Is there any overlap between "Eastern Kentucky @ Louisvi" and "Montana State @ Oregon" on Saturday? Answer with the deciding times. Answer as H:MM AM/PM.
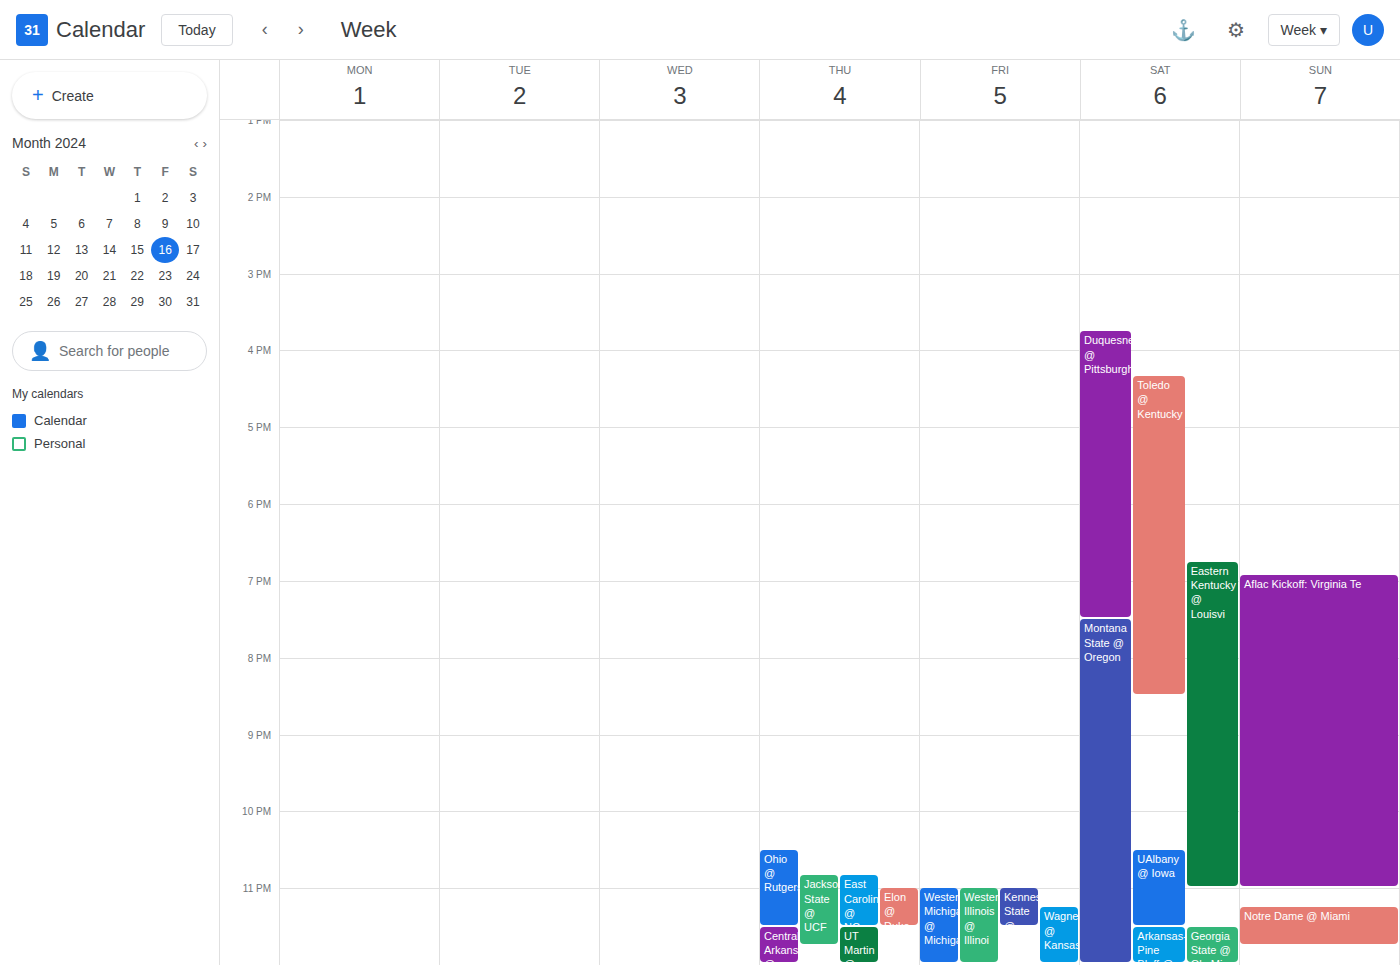
"Montana State @ Oregon" starts at 7:30 PM, before "Eastern Kentucky @ Louisvi" ends at 11:00 PM -- they overlap.